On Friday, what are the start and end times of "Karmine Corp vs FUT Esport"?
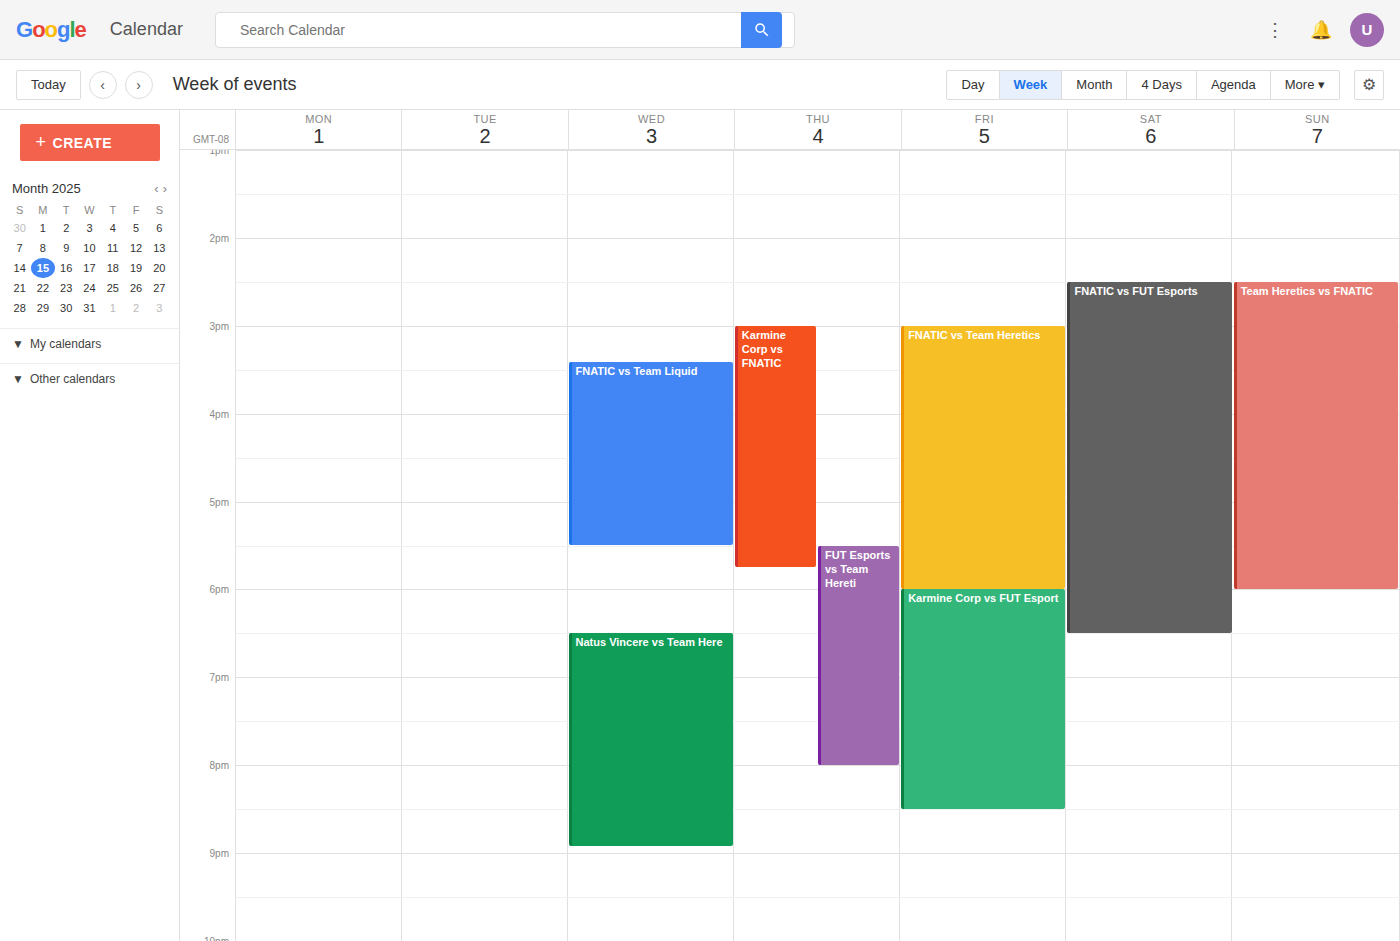
6:00 PM to 8:30 PM